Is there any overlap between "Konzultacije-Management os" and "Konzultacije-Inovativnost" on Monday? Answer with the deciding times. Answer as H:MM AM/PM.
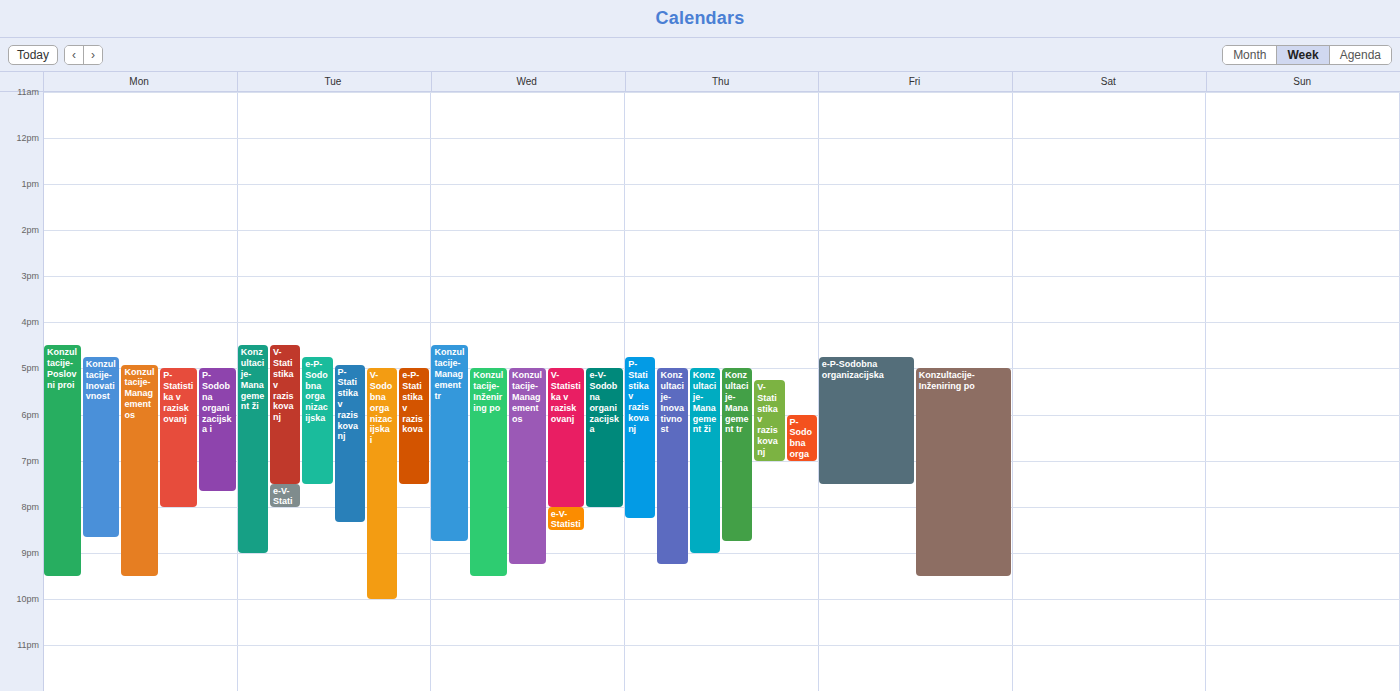
"Konzultacije-Management os" starts at 4:55 PM, before "Konzultacije-Inovativnost" ends at 8:40 PM -- they overlap.